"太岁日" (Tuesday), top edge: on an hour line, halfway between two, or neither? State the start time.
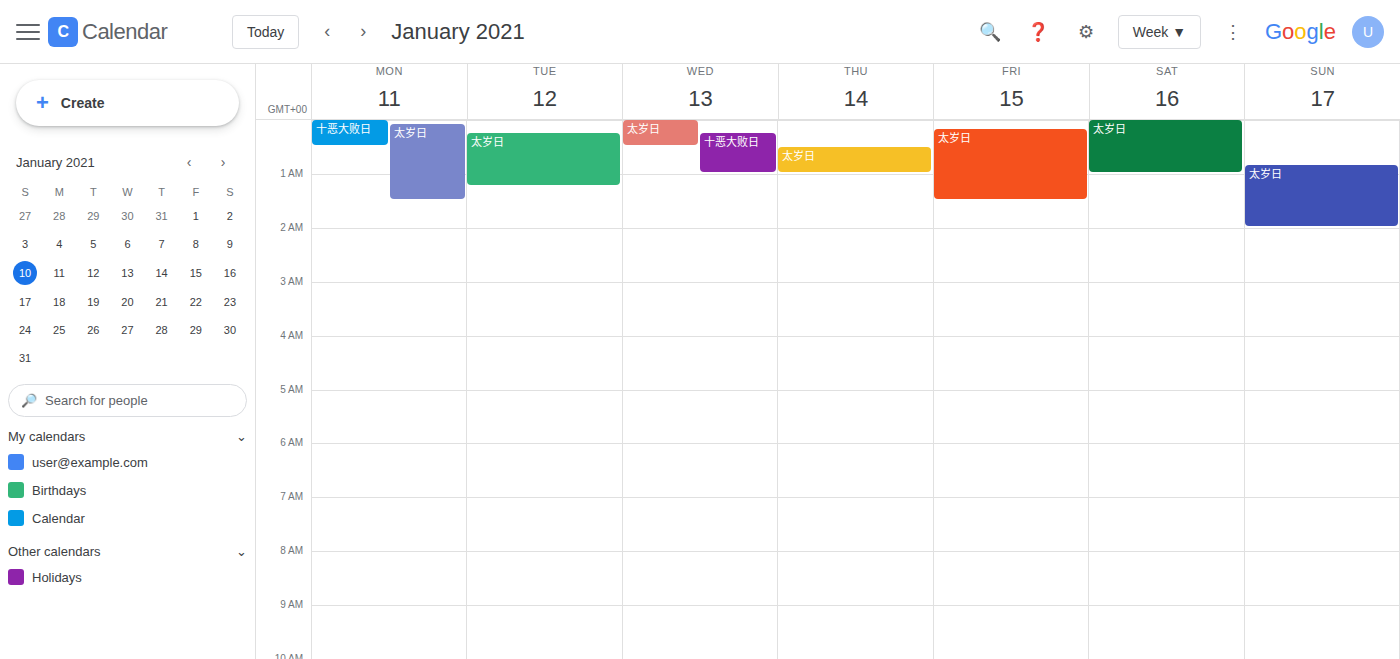
12:15 AM -- neither: a quarter of the way from the 12 AM line to the 1 AM line.